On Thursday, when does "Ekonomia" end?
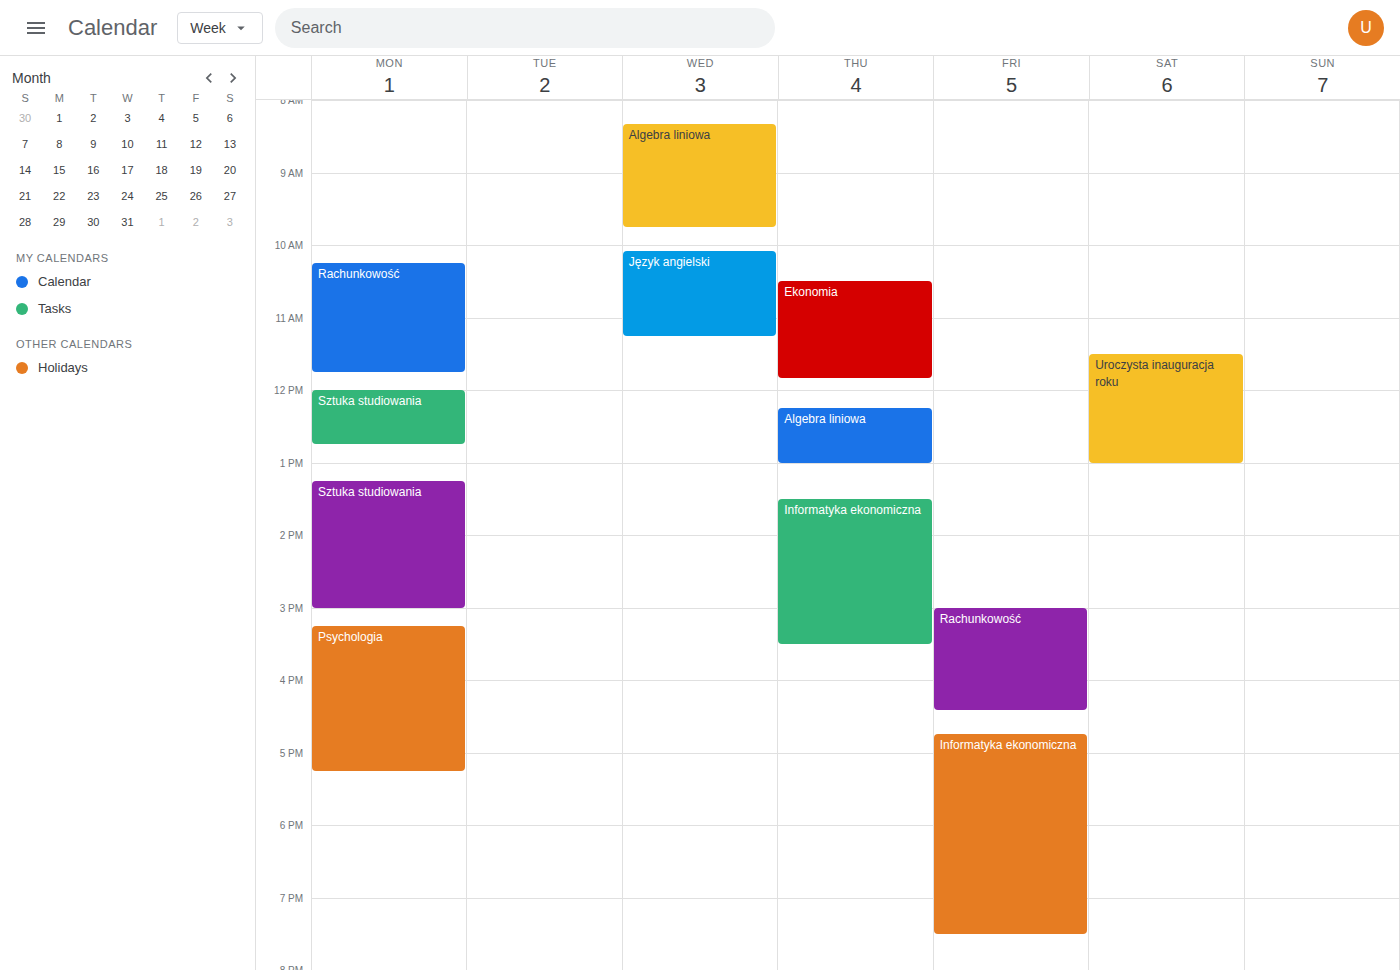
11:50 AM